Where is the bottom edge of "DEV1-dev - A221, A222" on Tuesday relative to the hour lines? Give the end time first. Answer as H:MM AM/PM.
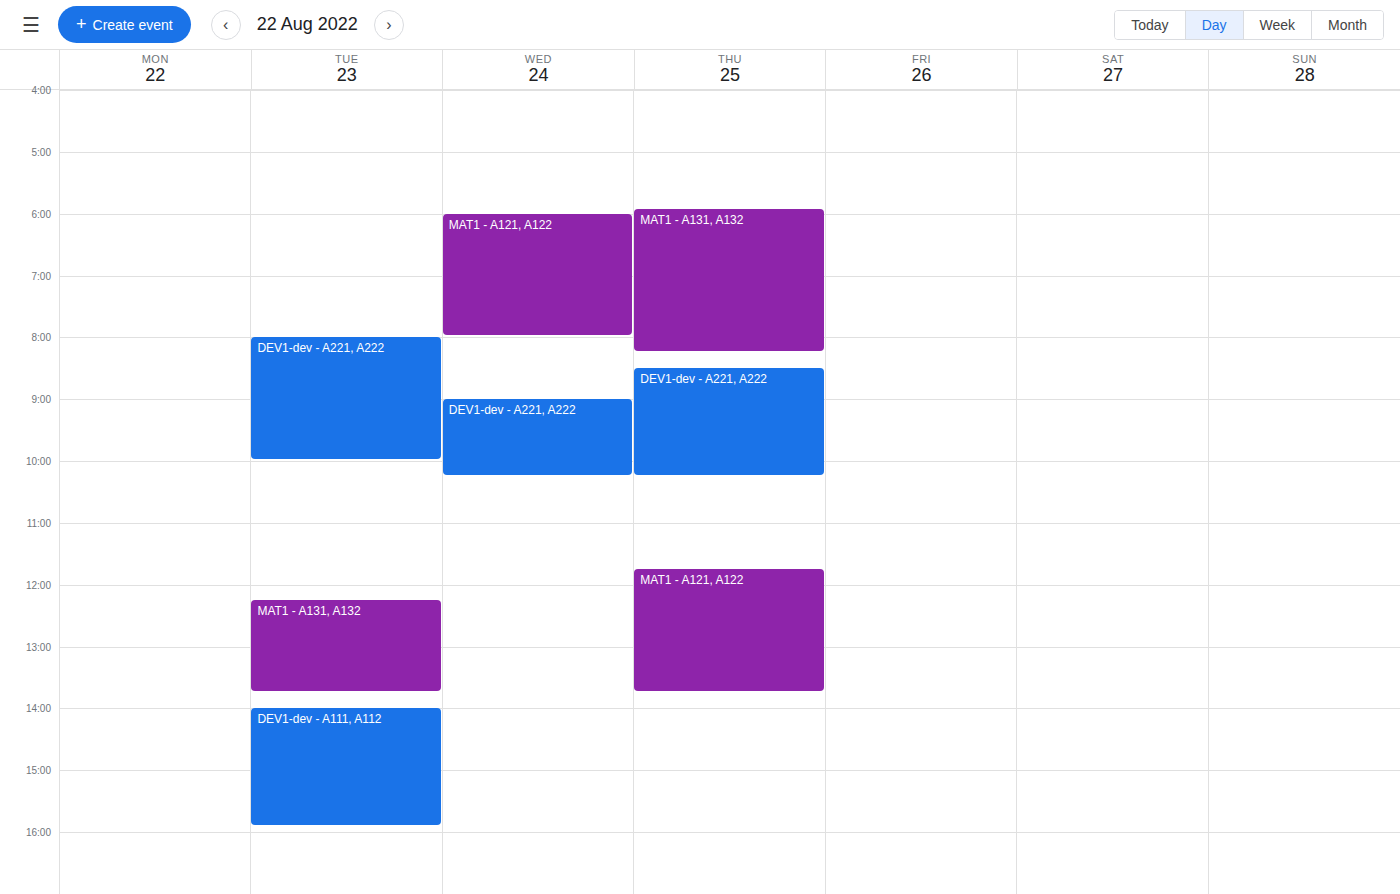
10:00 AM -- exactly on the 10 AM line.